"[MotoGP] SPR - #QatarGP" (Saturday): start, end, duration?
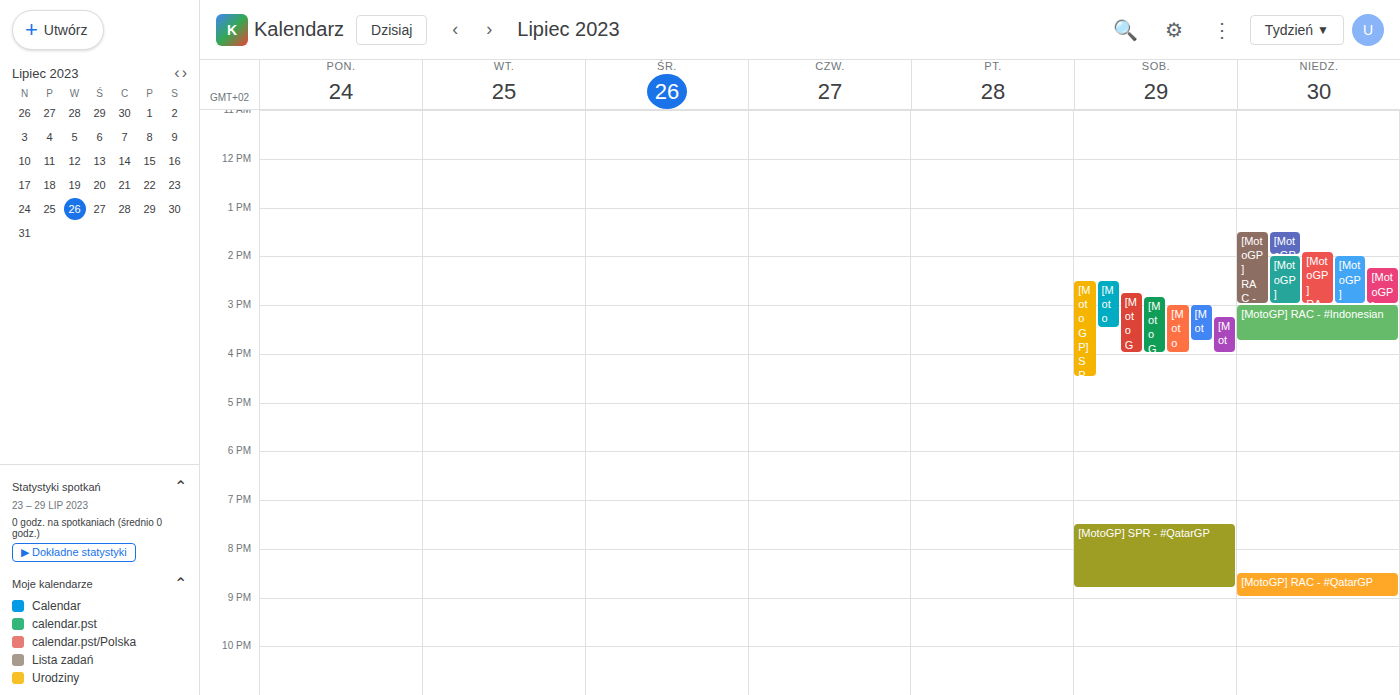
7:30 PM to 8:50 PM, 1 hour 20 minutes